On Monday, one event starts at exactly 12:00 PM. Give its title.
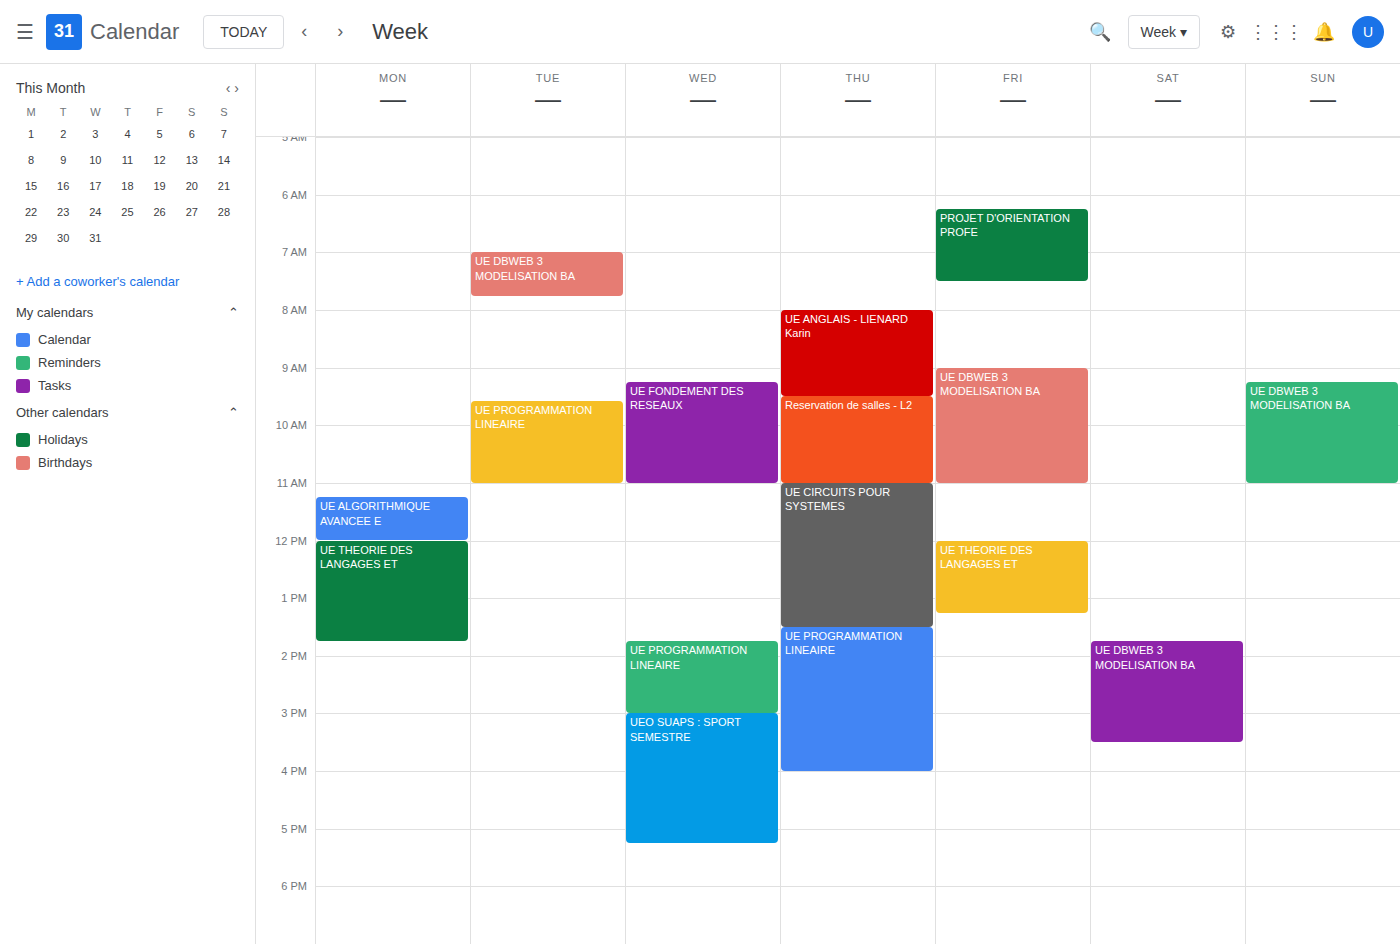
"UE THEORIE DES LANGAGES ET"